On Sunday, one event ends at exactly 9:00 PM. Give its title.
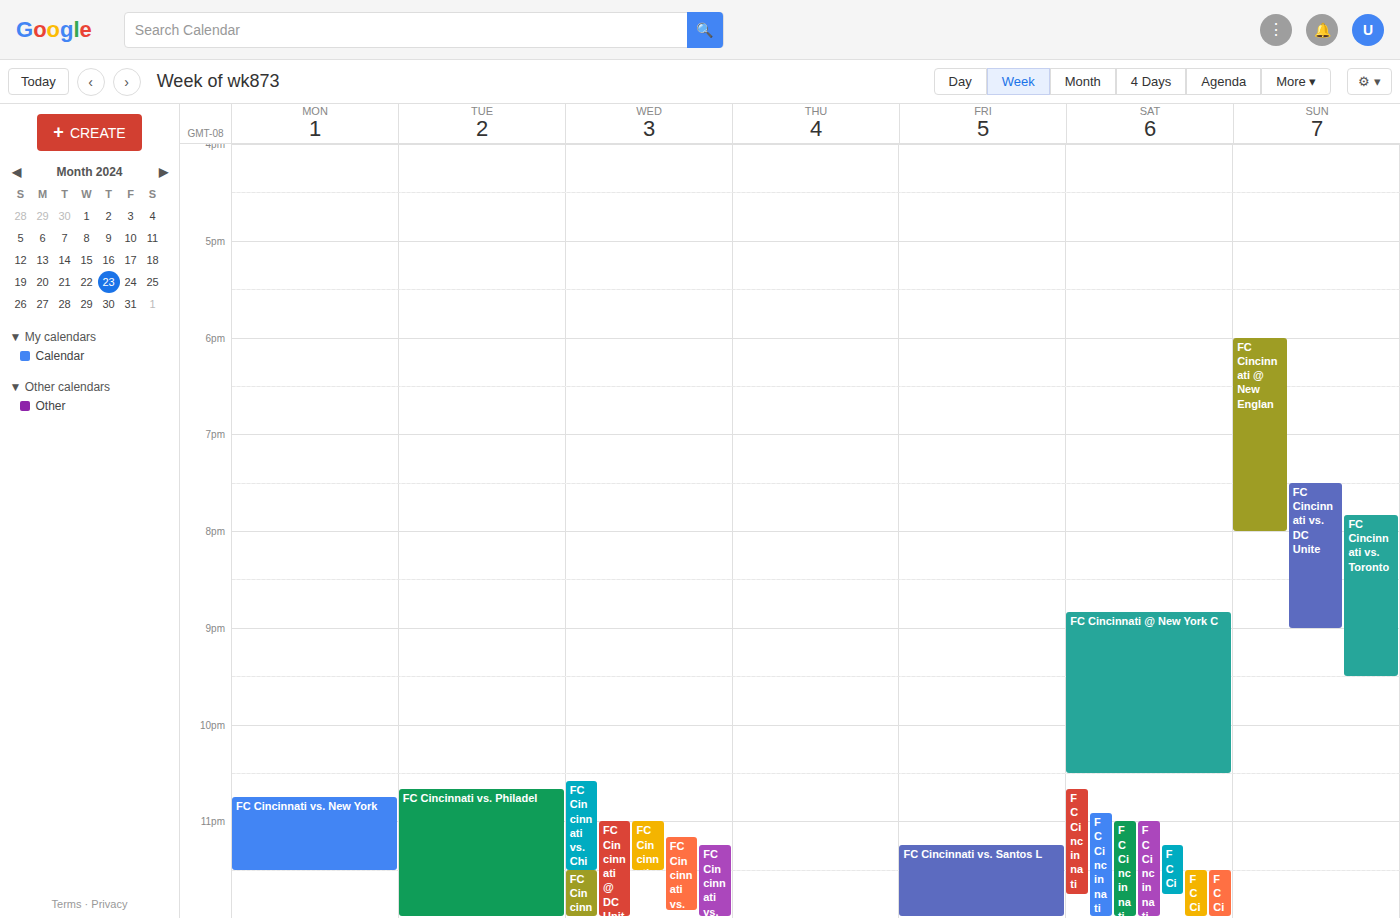
"FC Cincinnati vs. DC Unite"